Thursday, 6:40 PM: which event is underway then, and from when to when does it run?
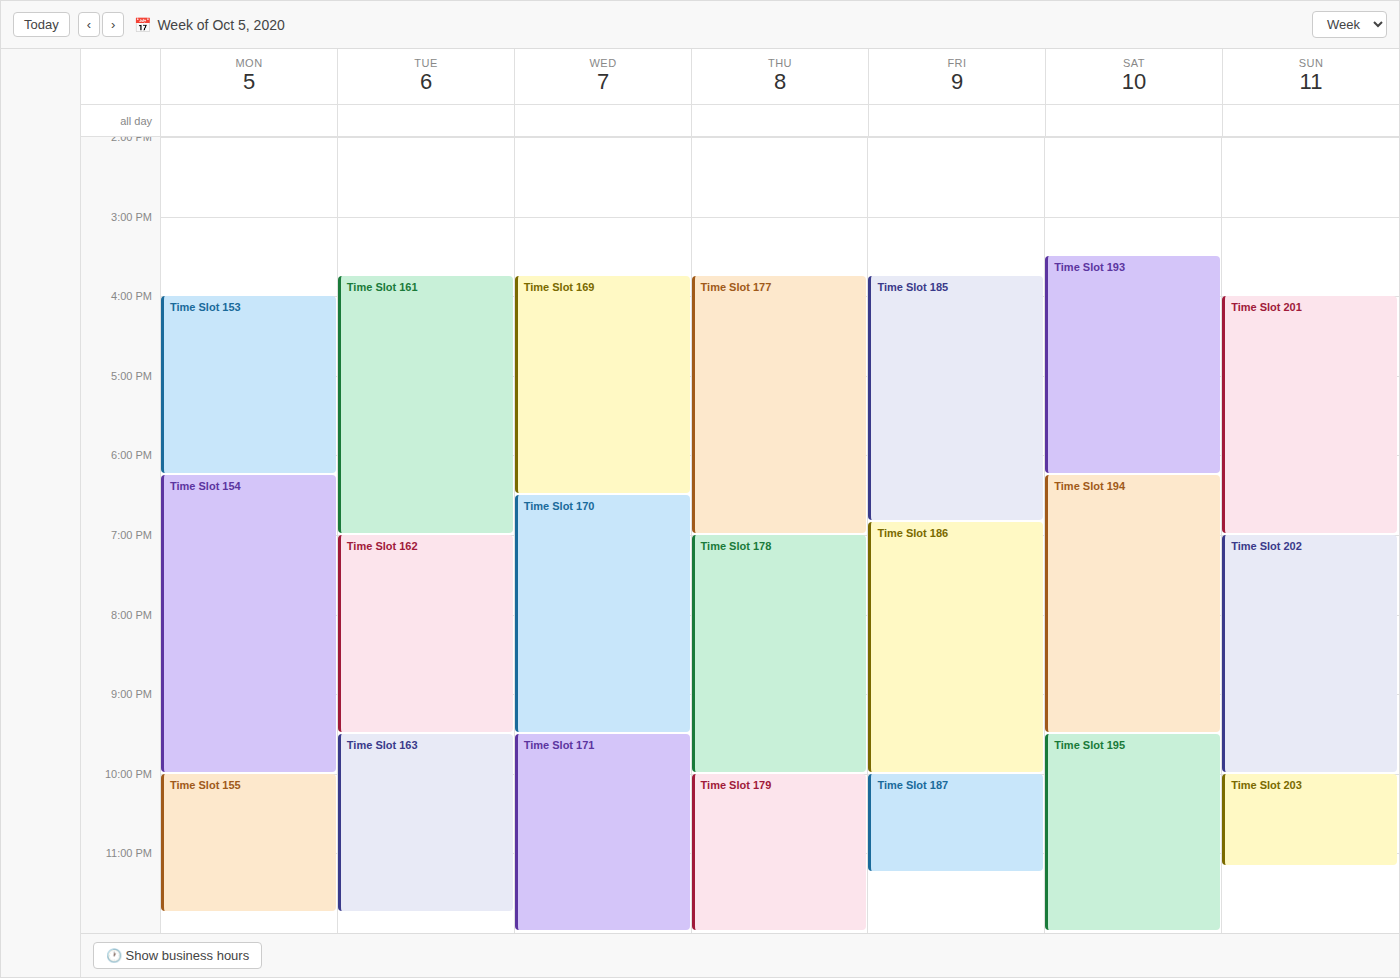
"Time Slot 177", 3:45 PM to 7:00 PM